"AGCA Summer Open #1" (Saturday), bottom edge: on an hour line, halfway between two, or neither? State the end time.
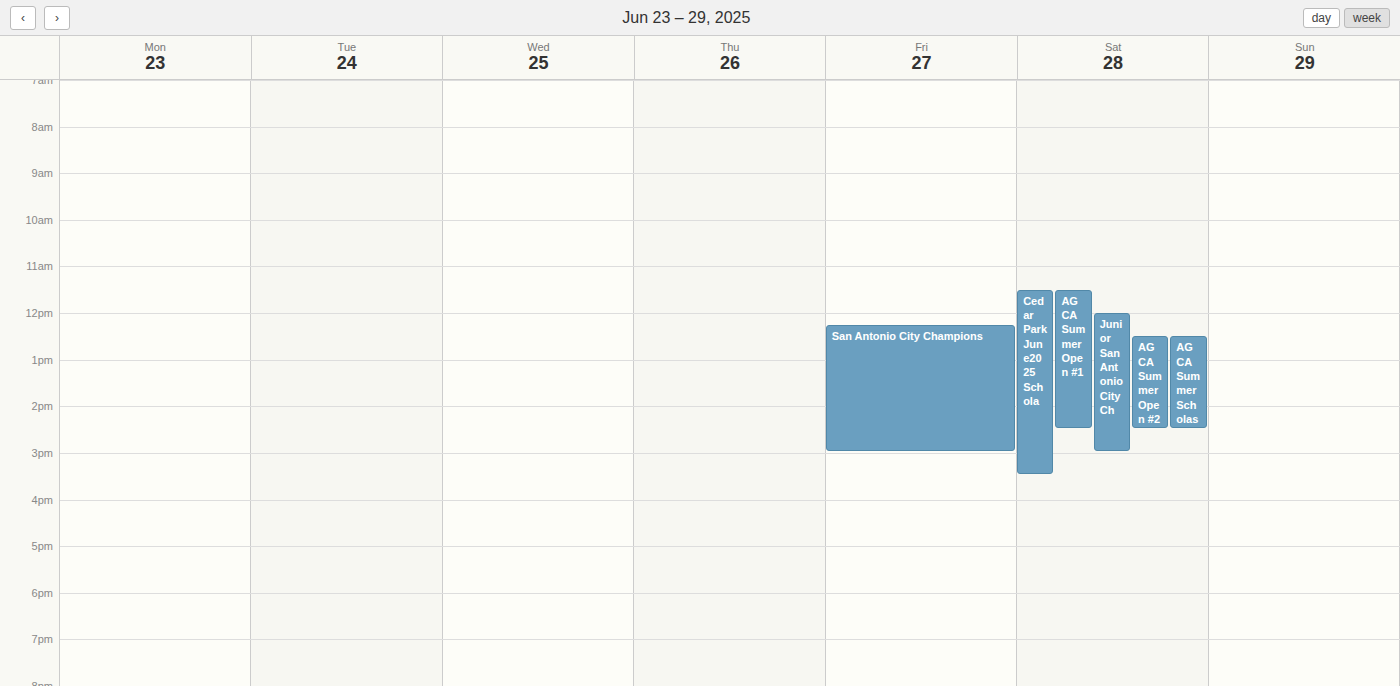
14:30 -- halfway between the 14:00 and 15:00 lines.